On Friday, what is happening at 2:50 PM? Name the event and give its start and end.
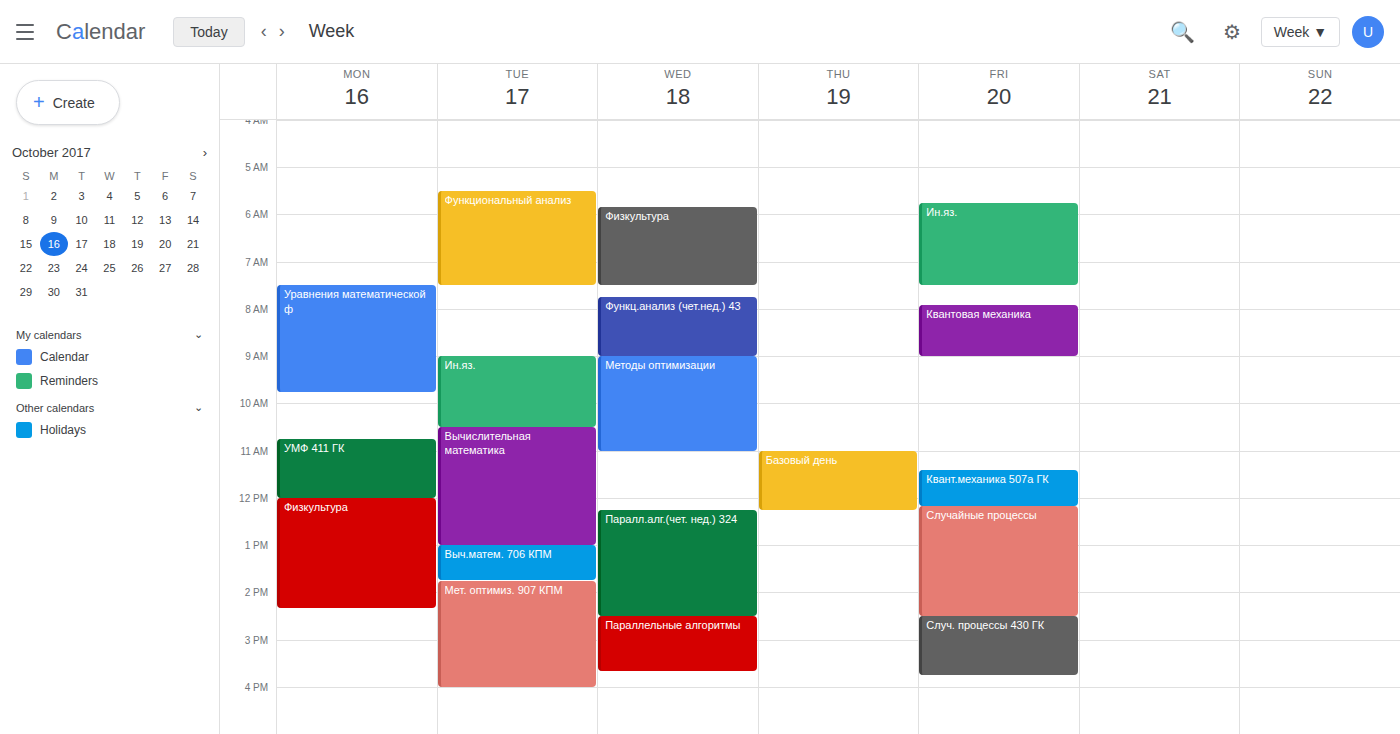
"Случ. процессы 430 ГК", 2:30 PM to 3:45 PM